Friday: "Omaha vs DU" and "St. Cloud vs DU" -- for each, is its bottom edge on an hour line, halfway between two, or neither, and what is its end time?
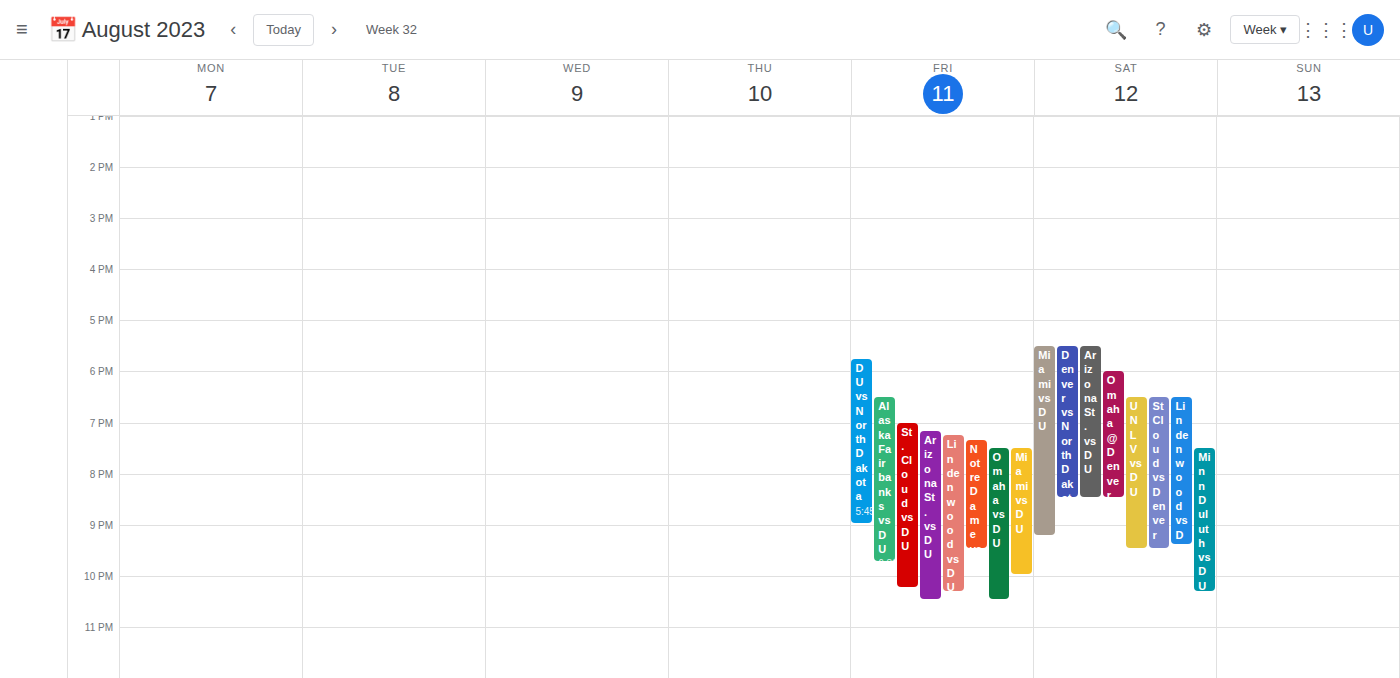
"Omaha vs DU": 22:30, halfway between the 22:00 and 23:00 lines. "St. Cloud vs DU": 22:15, neither: a quarter of the way from the 22:00 line to the 23:00 line.